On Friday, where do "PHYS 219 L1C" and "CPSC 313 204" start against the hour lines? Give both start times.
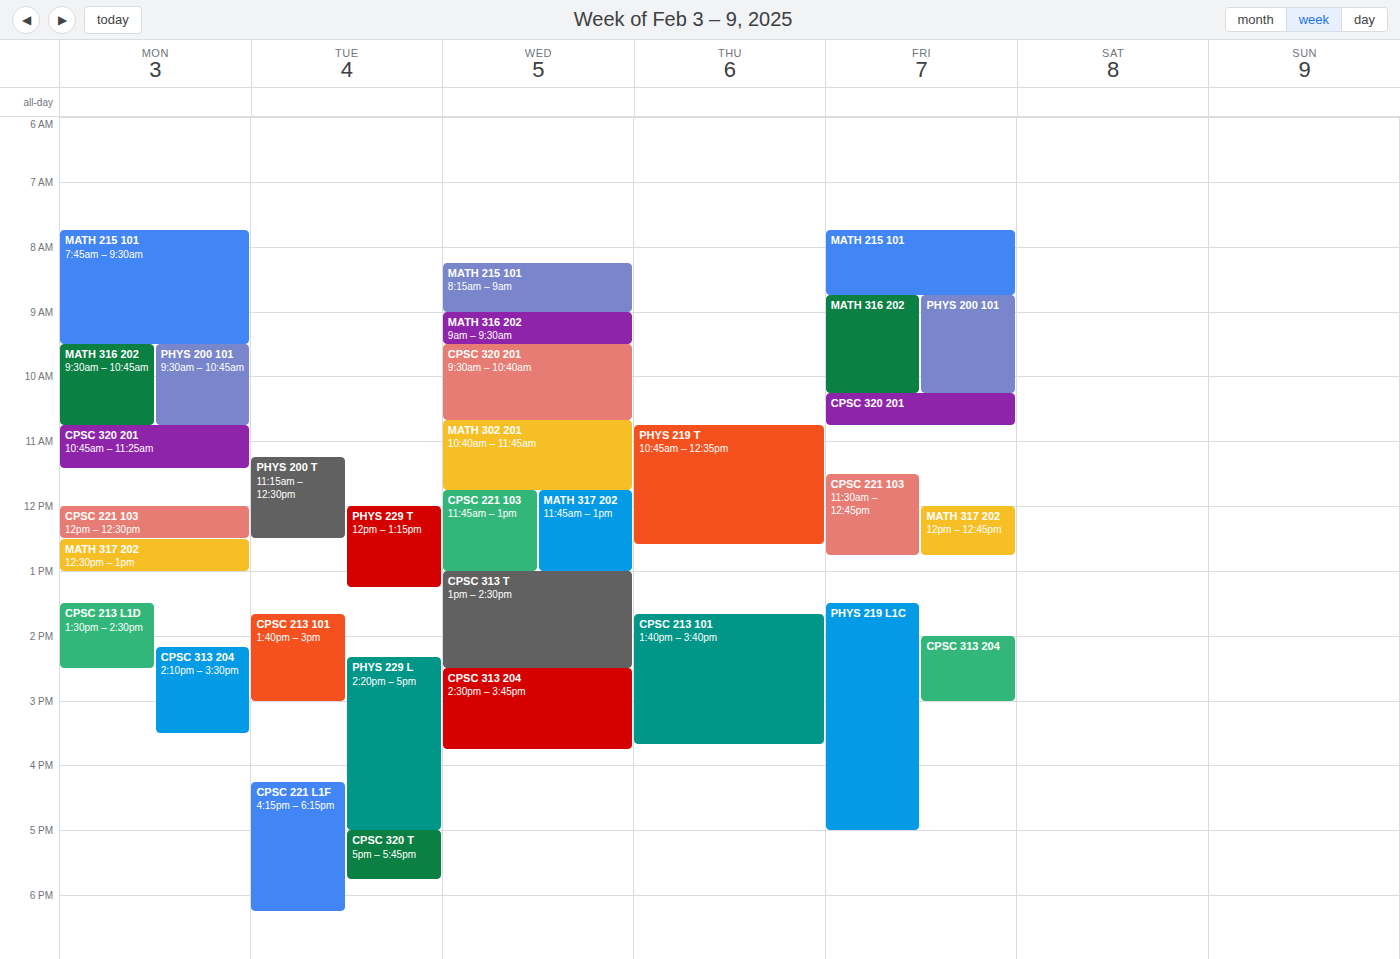
"PHYS 219 L1C": 1:30 PM, halfway between the 1 PM and 2 PM lines. "CPSC 313 204": 2:00 PM, exactly on the 2 PM line.